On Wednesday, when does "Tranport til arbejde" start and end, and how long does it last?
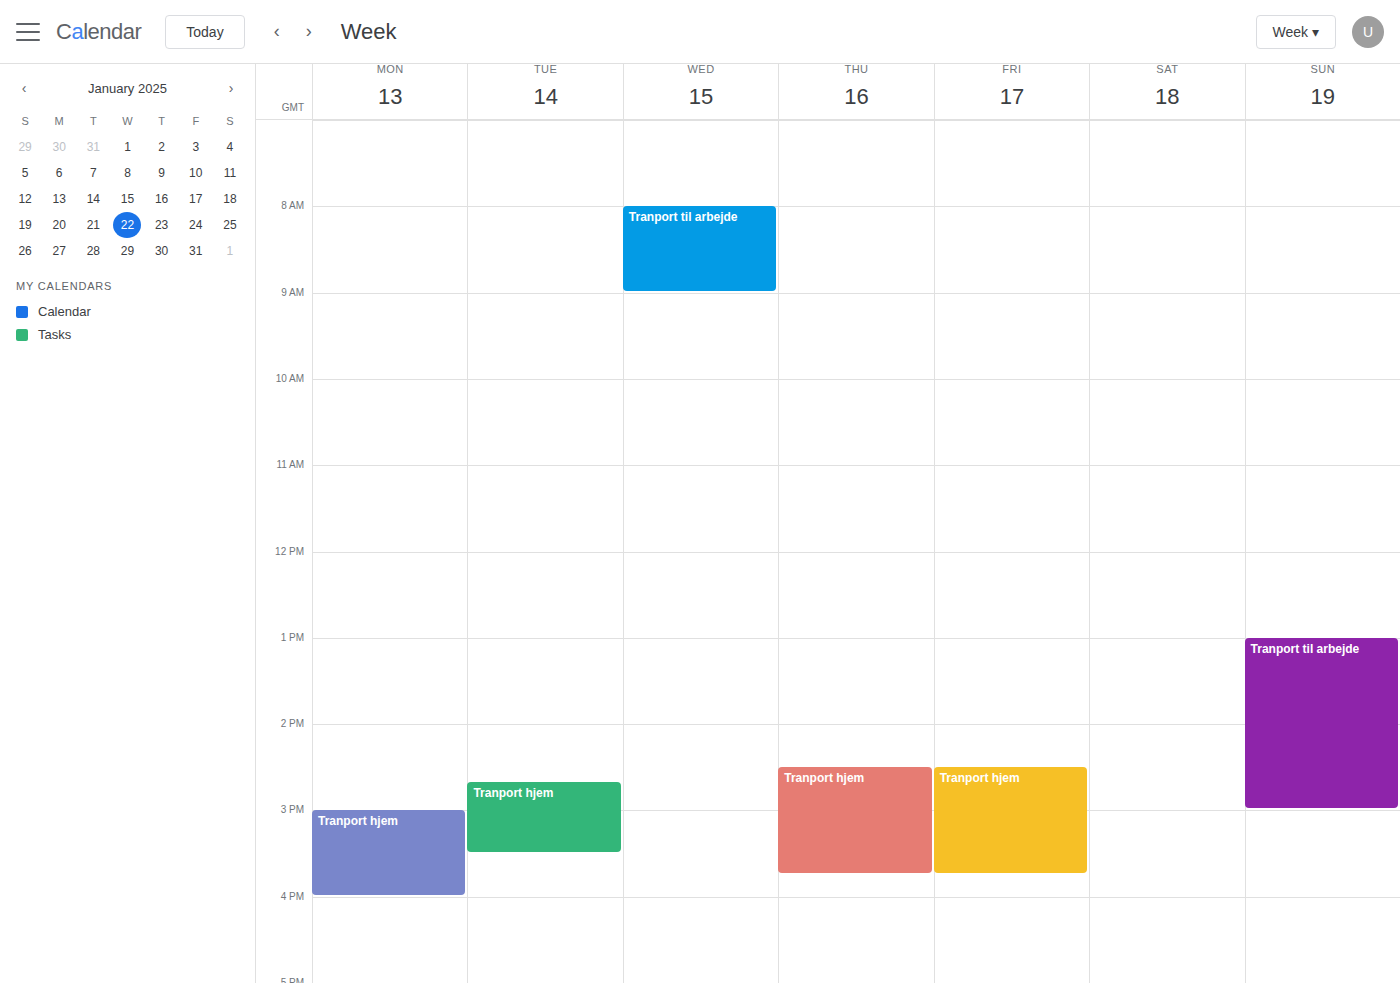
8:00 AM to 9:00 AM, 1 hour